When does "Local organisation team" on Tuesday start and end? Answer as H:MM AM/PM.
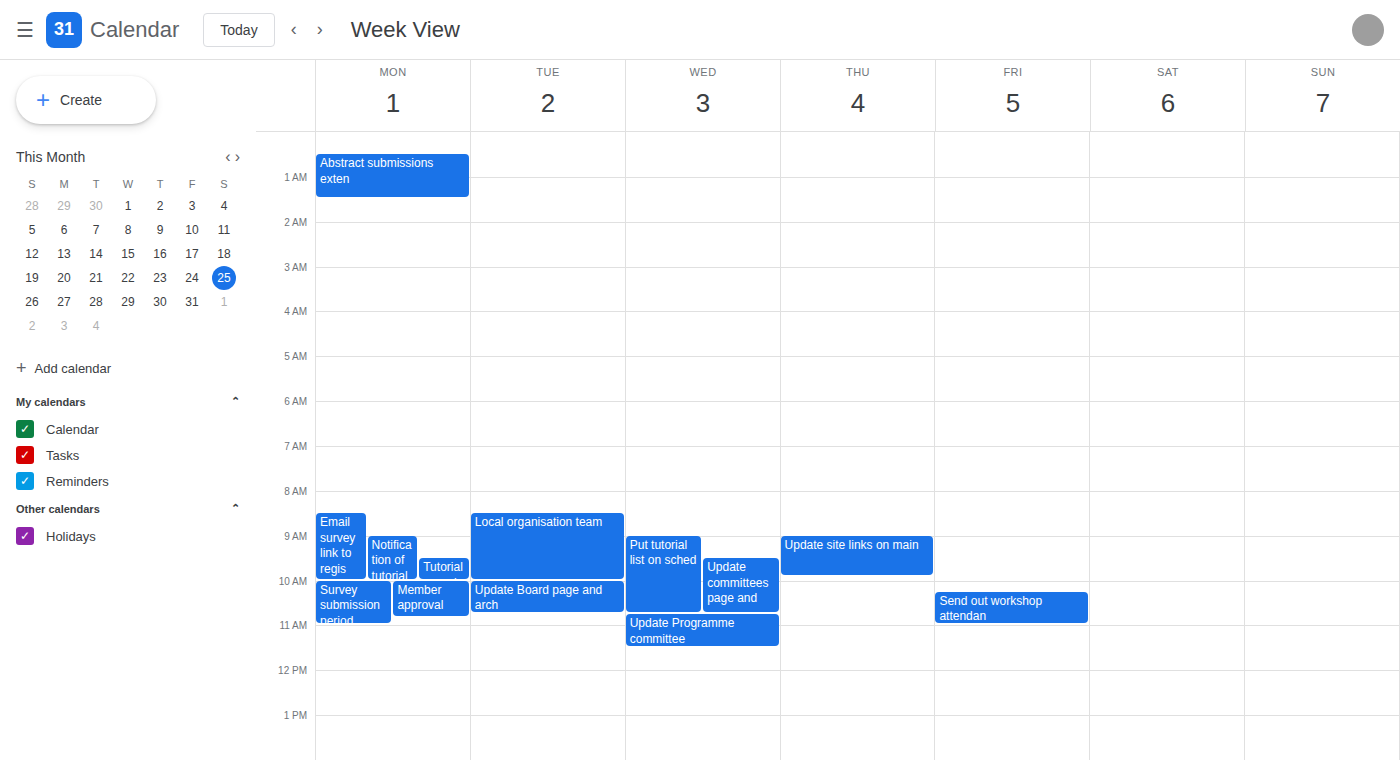
8:30 AM to 10:00 AM